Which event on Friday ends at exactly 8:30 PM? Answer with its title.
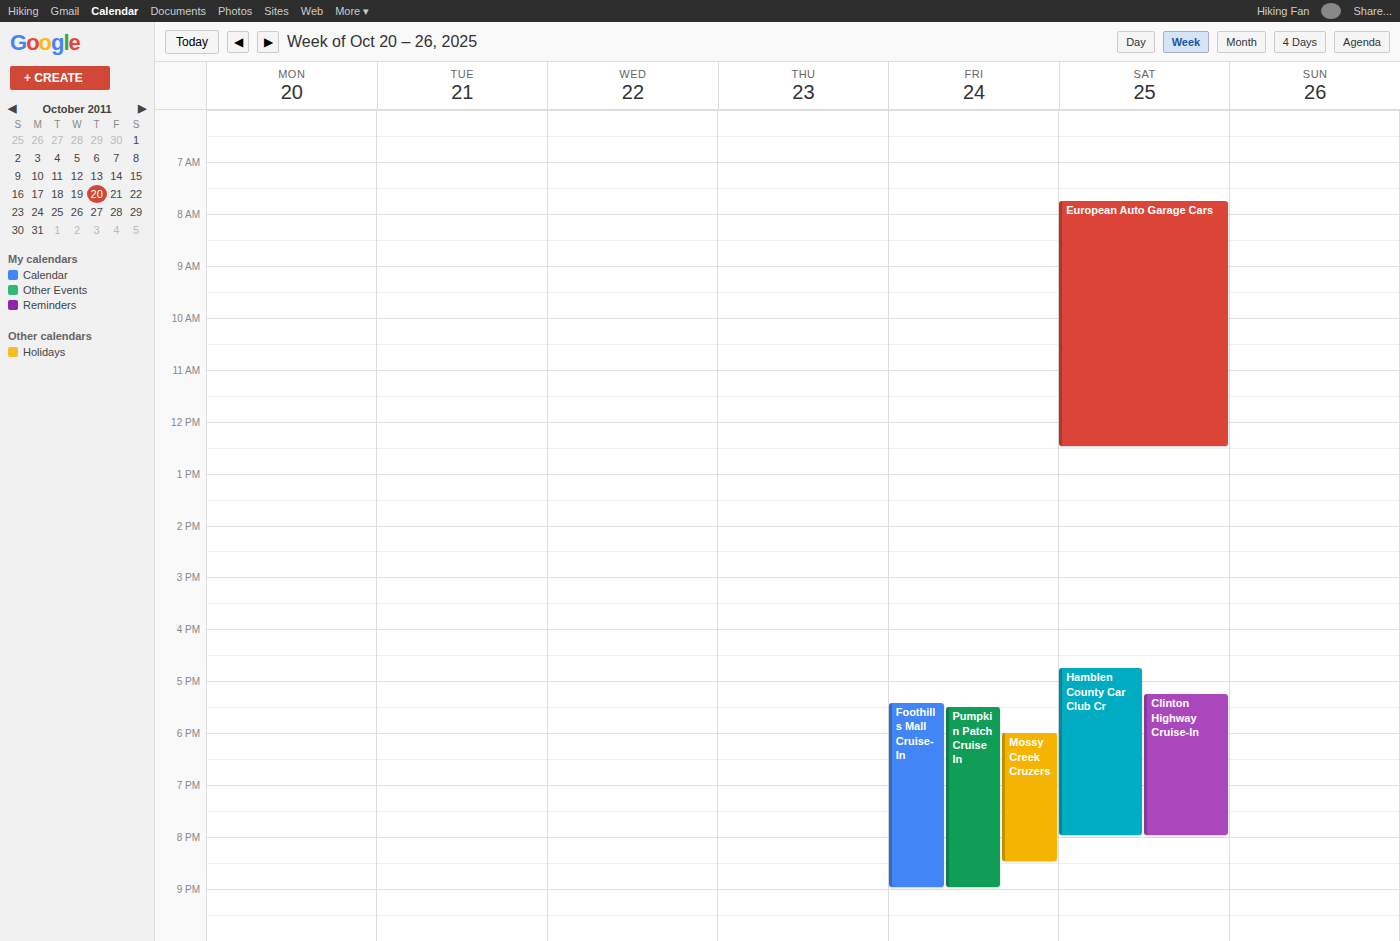
"Mossy Creek Cruzers"